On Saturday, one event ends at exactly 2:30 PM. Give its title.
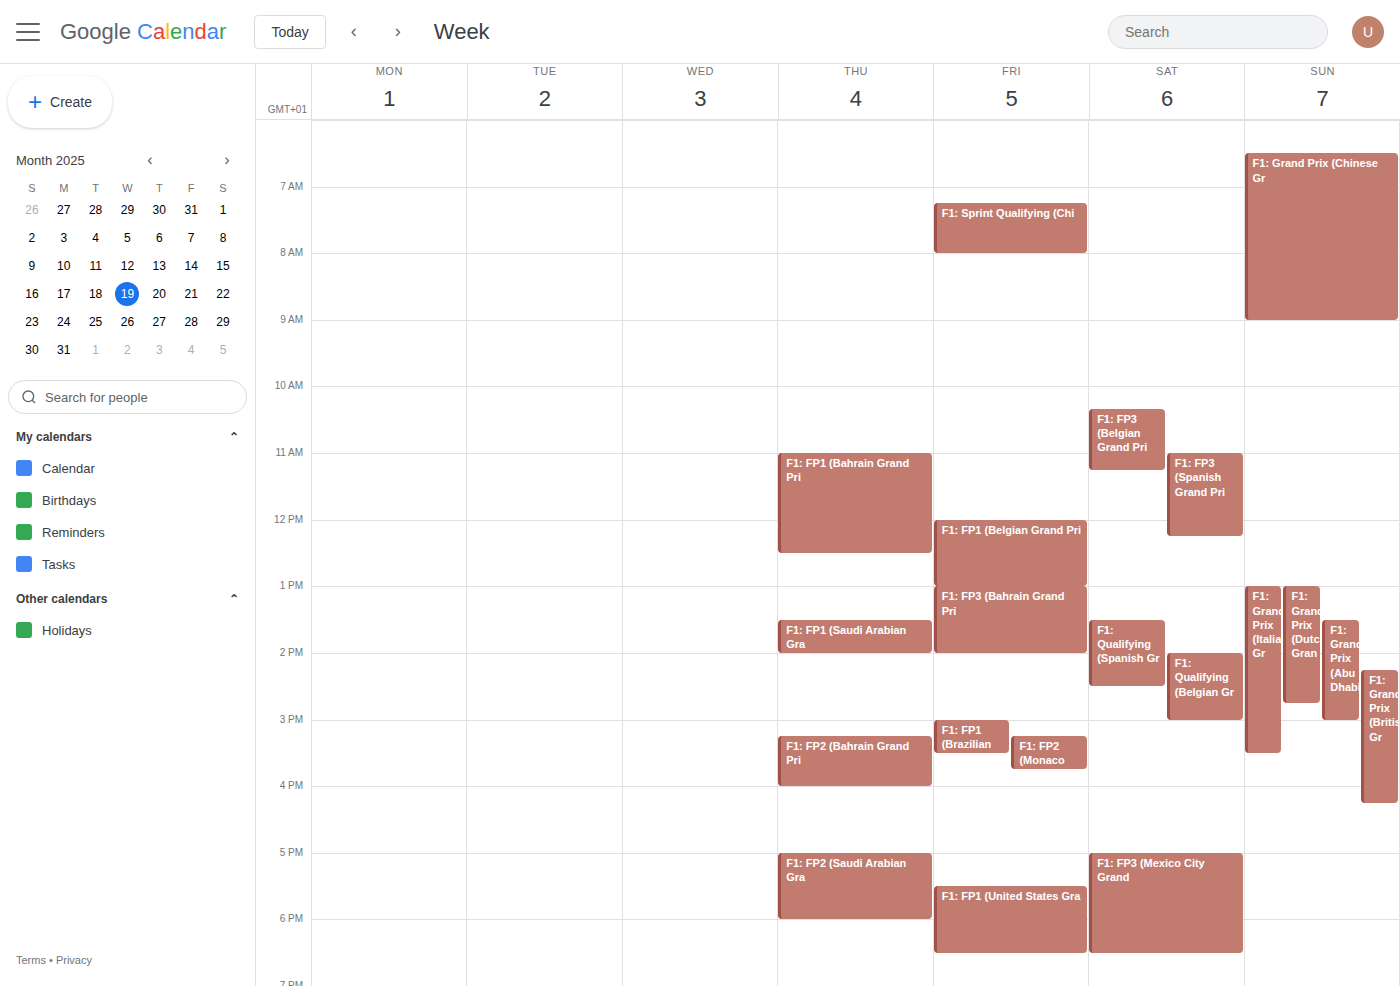
"F1: Qualifying (Spanish Gr"